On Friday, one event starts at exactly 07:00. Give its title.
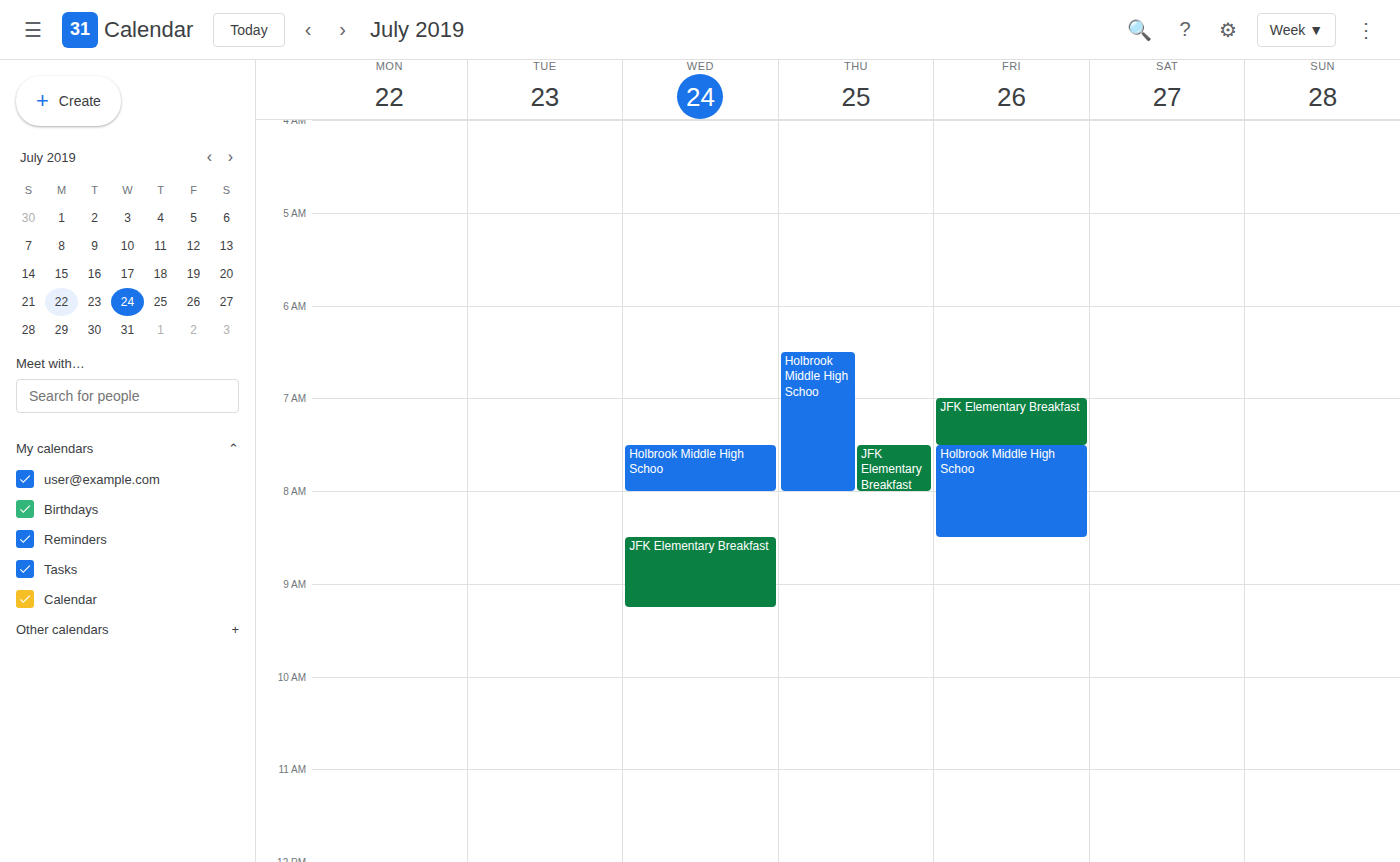
"JFK Elementary Breakfast"